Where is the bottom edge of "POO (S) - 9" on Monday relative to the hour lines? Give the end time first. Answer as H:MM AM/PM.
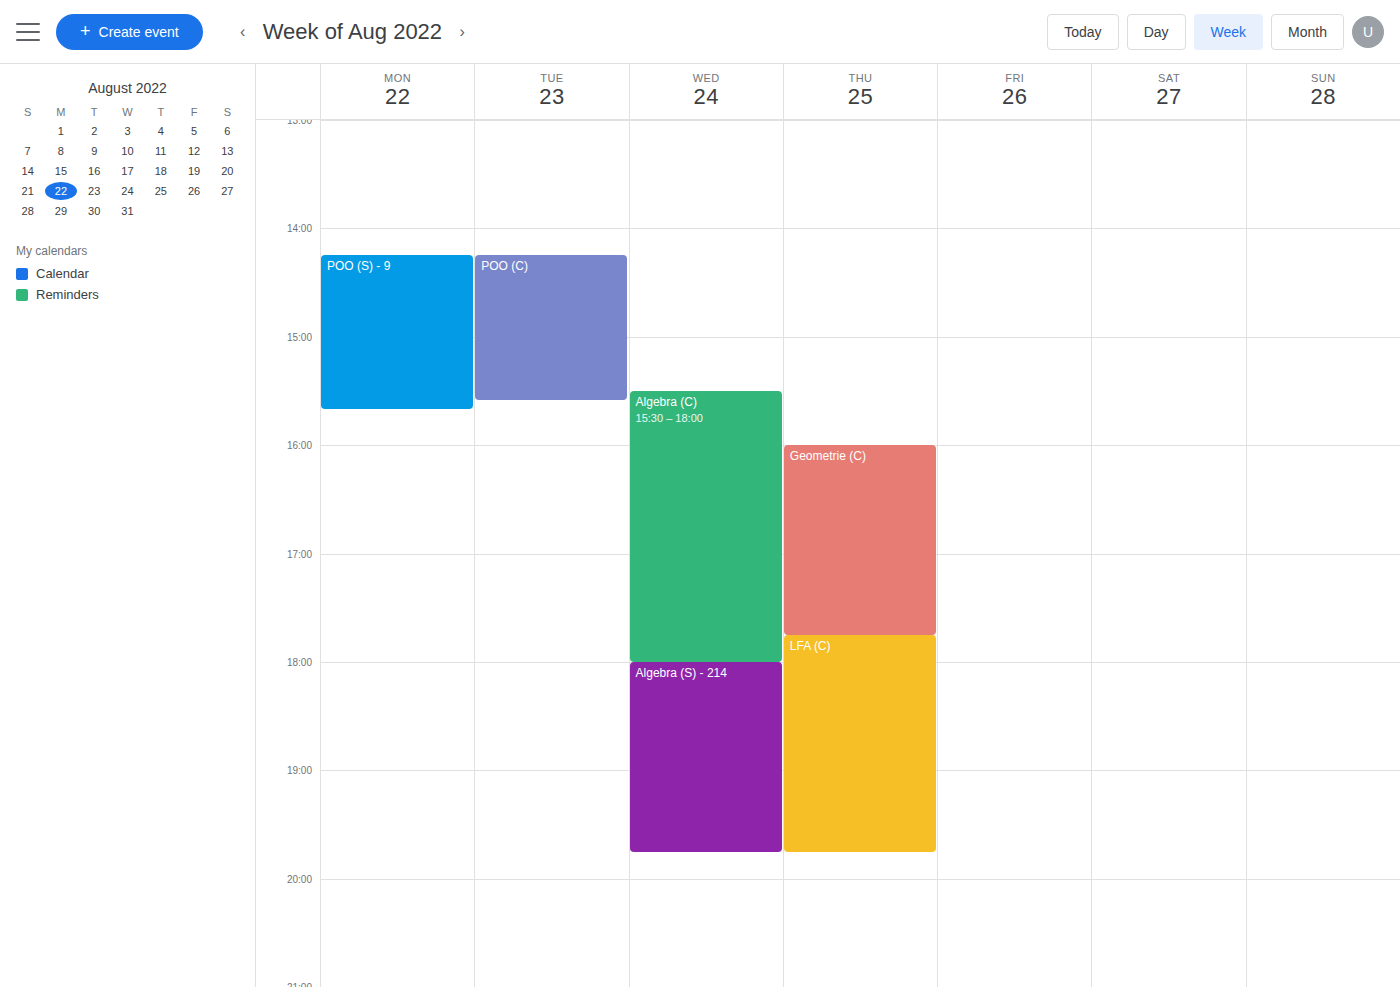
3:40 PM -- neither: 40 minutes below the 3 PM line and 20 minutes above the 4 PM line.